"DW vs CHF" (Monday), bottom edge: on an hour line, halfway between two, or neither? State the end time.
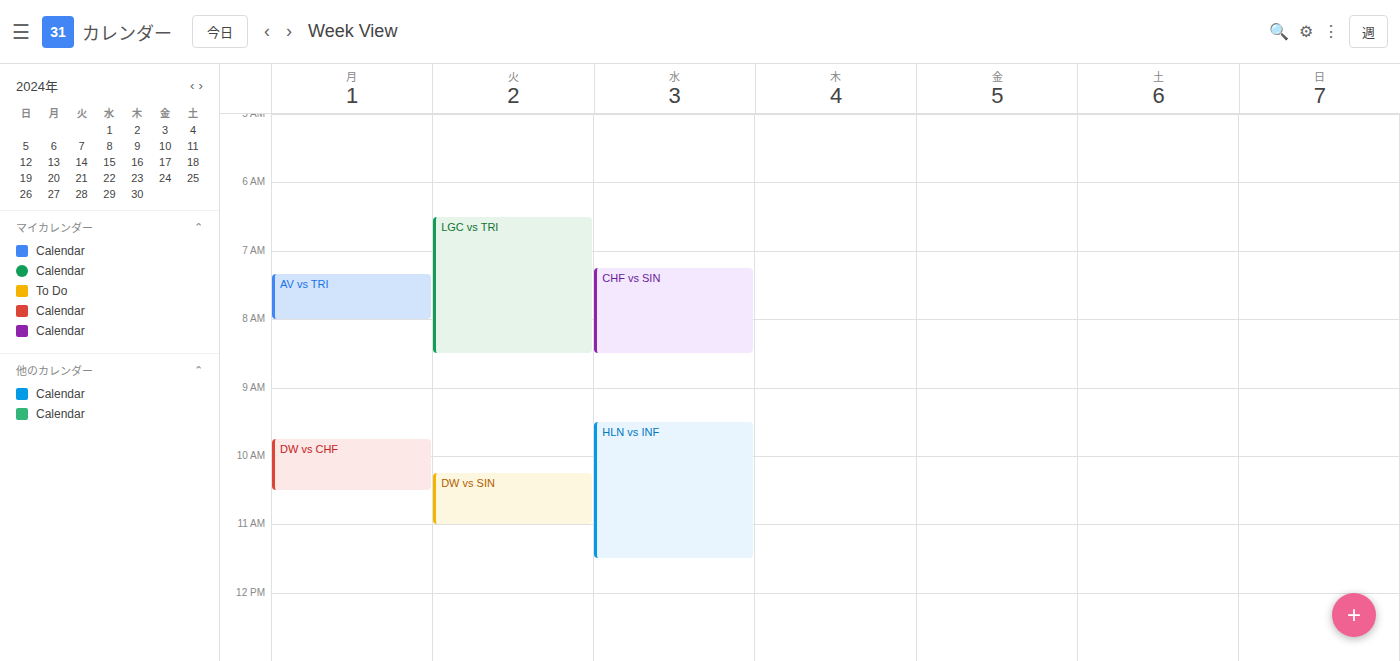
10:30 AM -- halfway between the 10 AM and 11 AM lines.